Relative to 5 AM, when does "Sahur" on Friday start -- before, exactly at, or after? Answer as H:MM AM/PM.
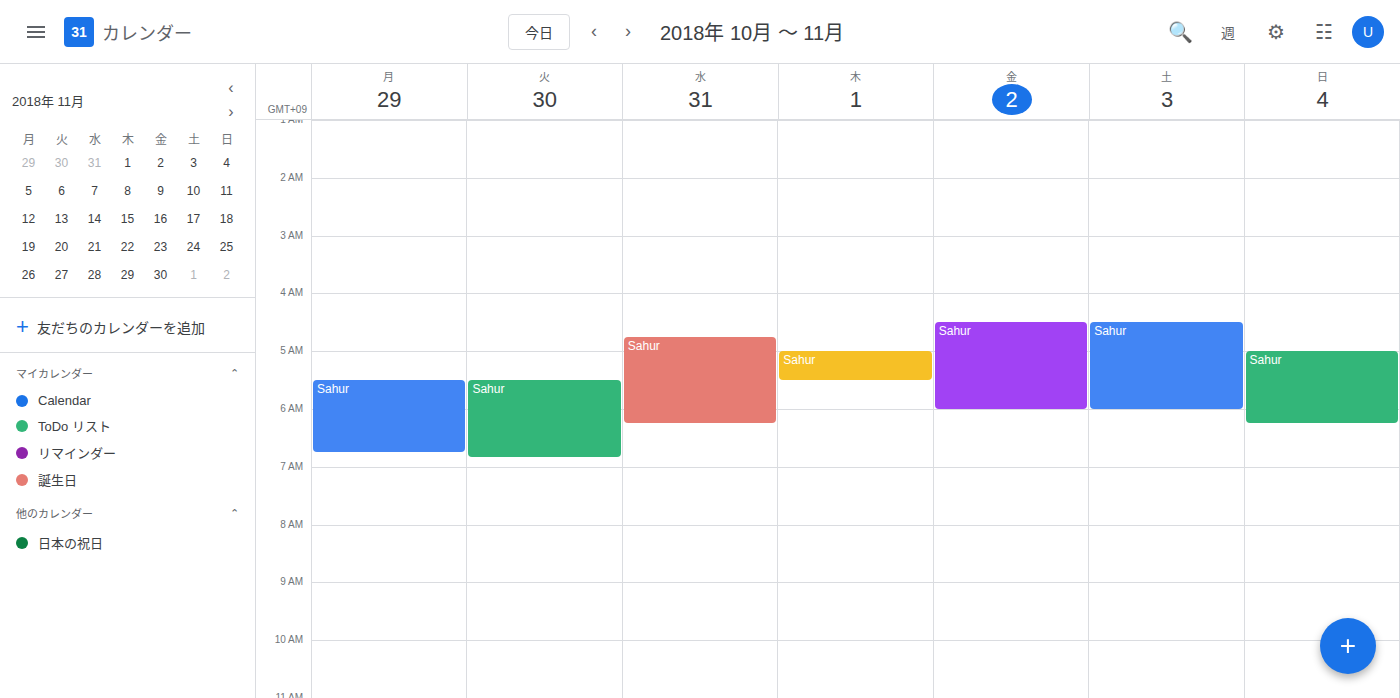
4:30 AM -- before 5 AM, 30 minutes above the 5 AM line.